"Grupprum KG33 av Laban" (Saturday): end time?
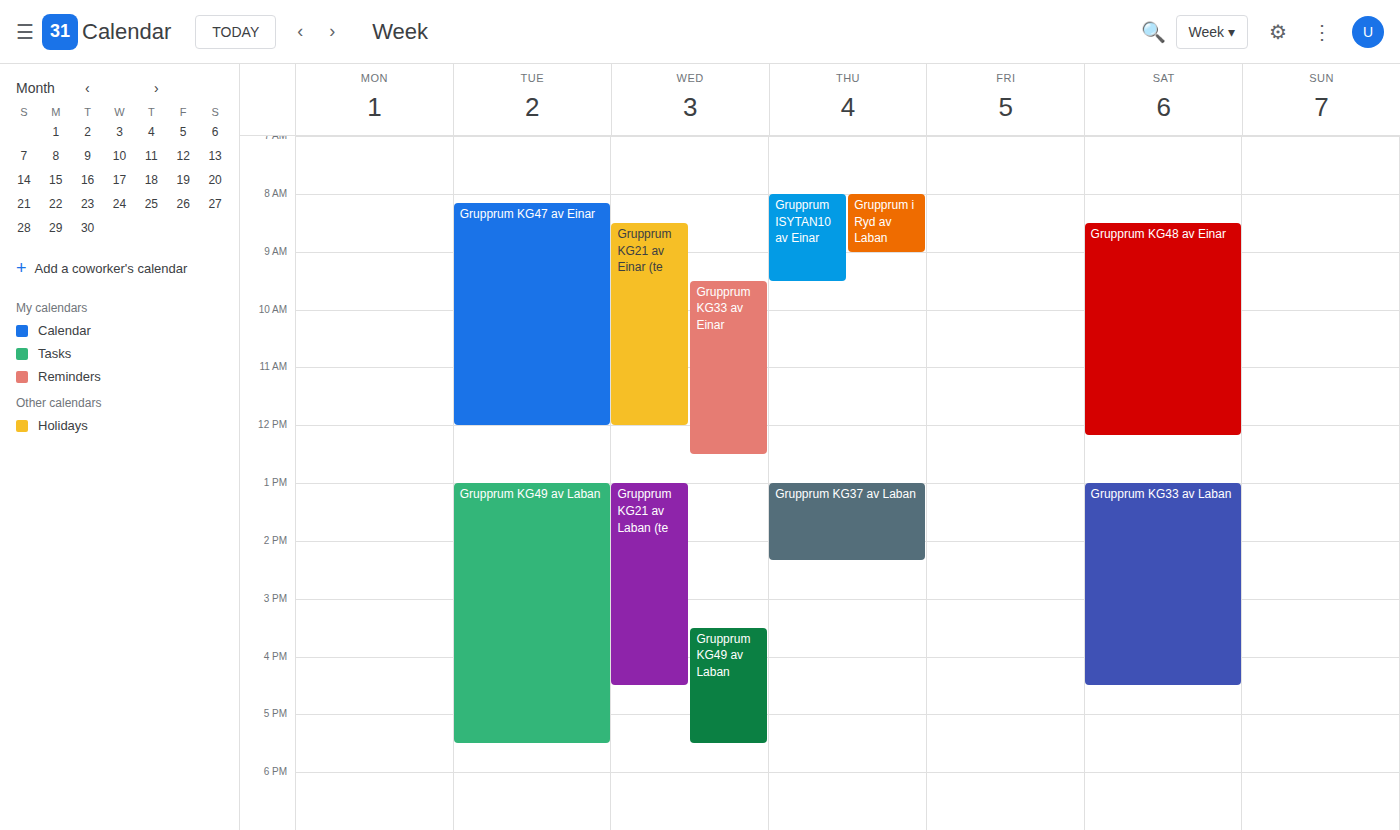
4:30 PM